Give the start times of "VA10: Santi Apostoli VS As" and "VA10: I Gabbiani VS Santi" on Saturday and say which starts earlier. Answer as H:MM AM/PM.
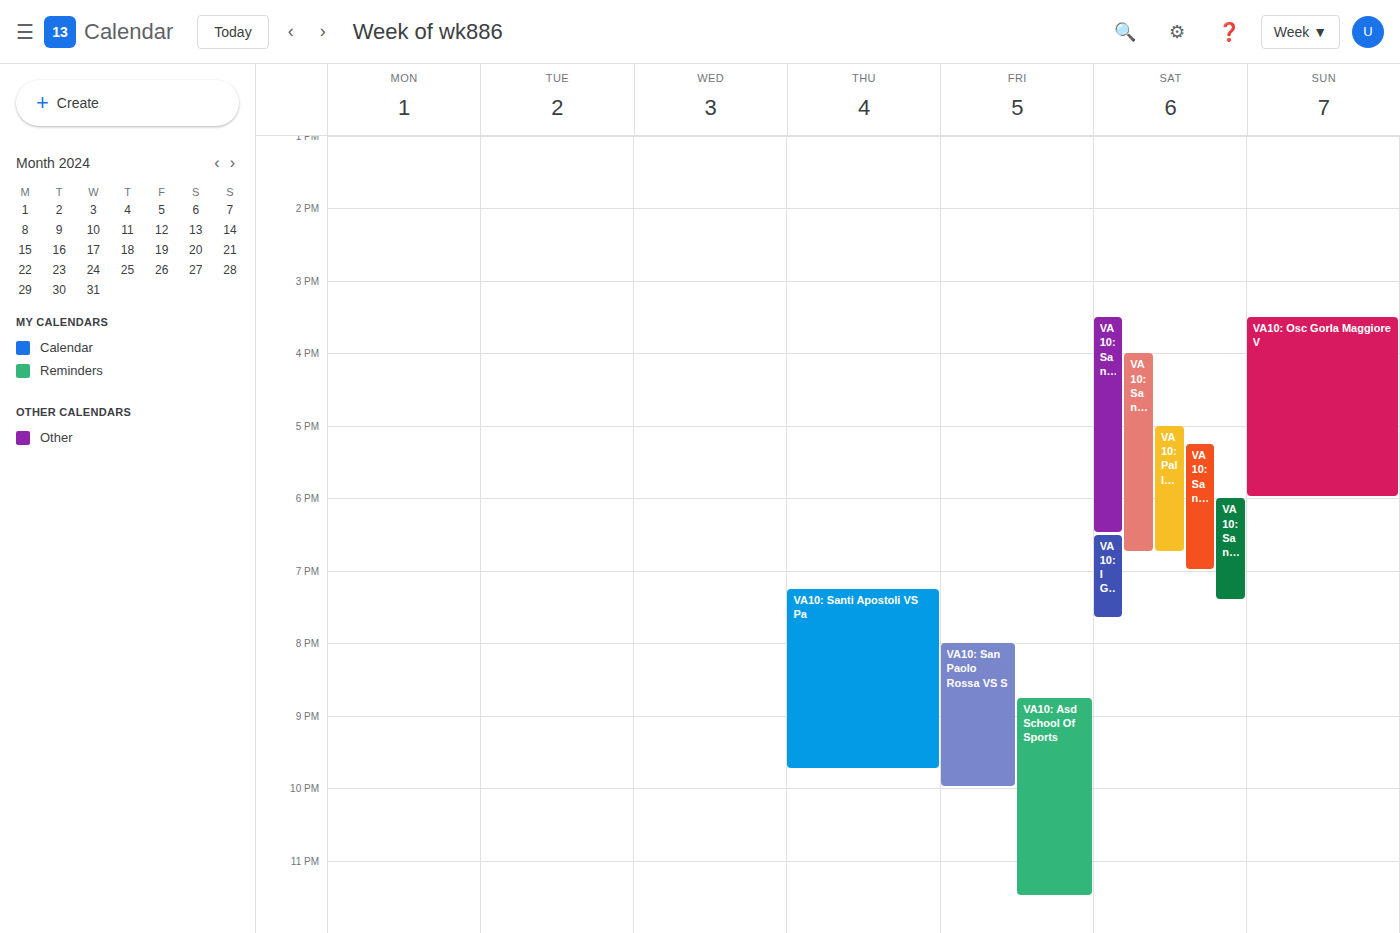
"VA10: Santi Apostoli VS As" 5:15 PM; "VA10: I Gabbiani VS Santi" 6:30 PM.